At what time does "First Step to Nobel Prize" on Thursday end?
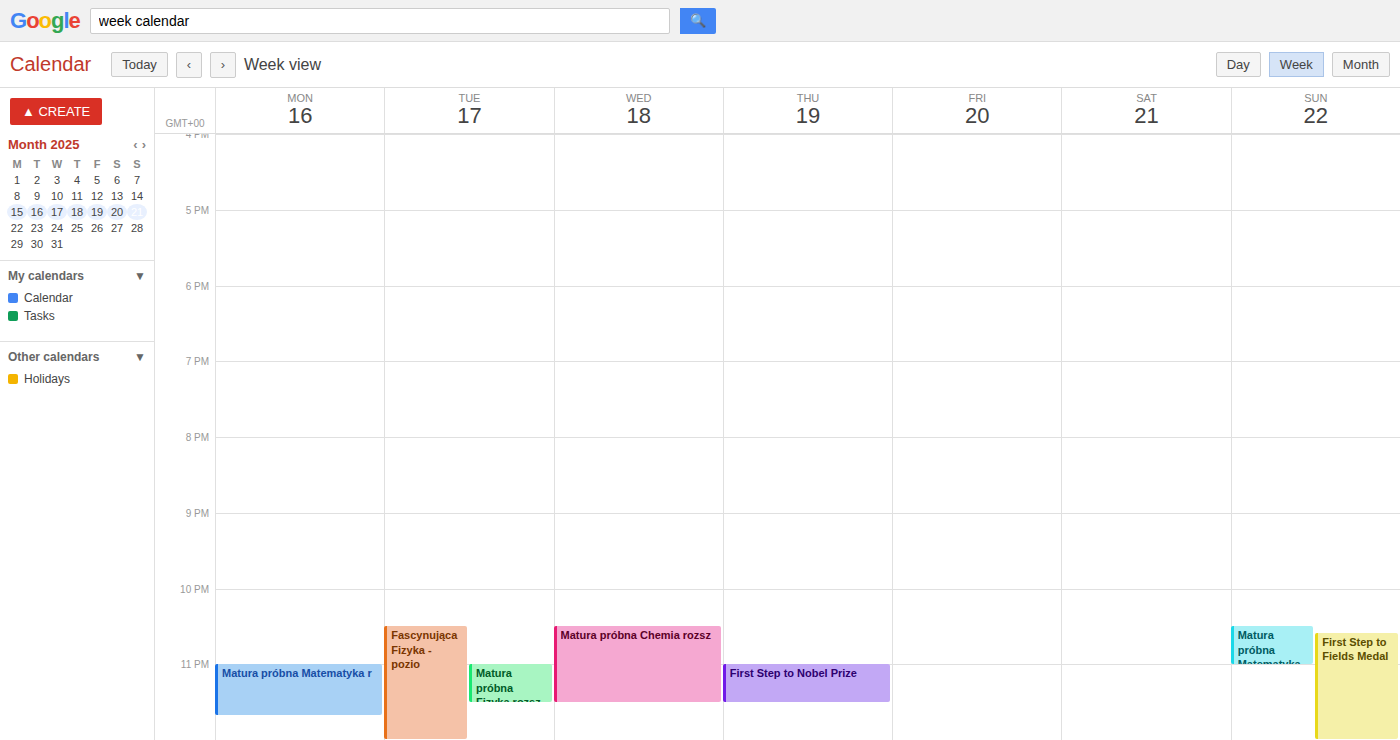
11:30 PM